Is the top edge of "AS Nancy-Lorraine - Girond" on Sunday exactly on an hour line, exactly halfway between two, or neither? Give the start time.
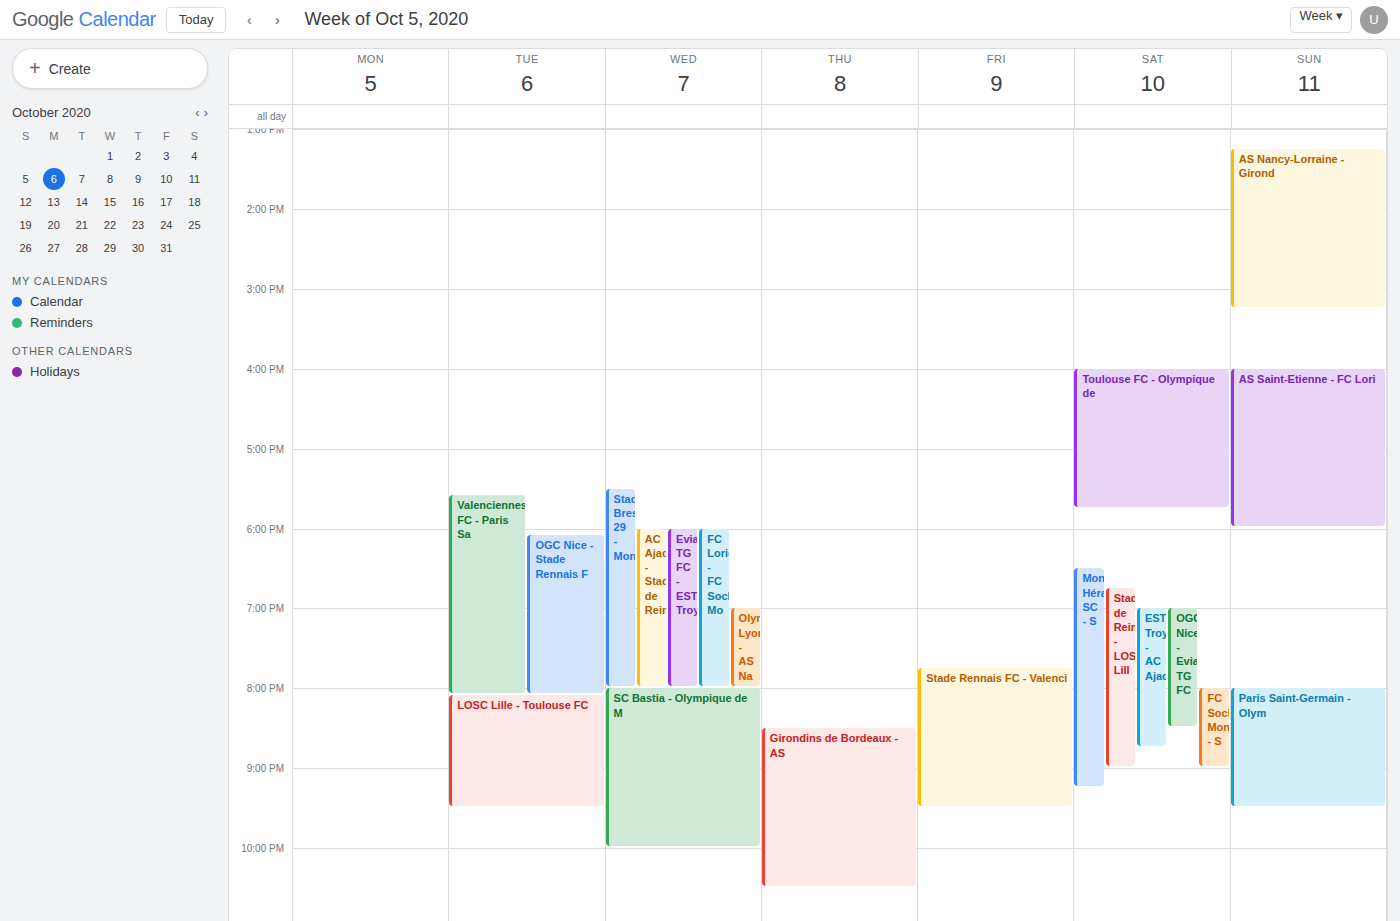
1:15 PM -- neither: a quarter of the way from the 1 PM line to the 2 PM line.